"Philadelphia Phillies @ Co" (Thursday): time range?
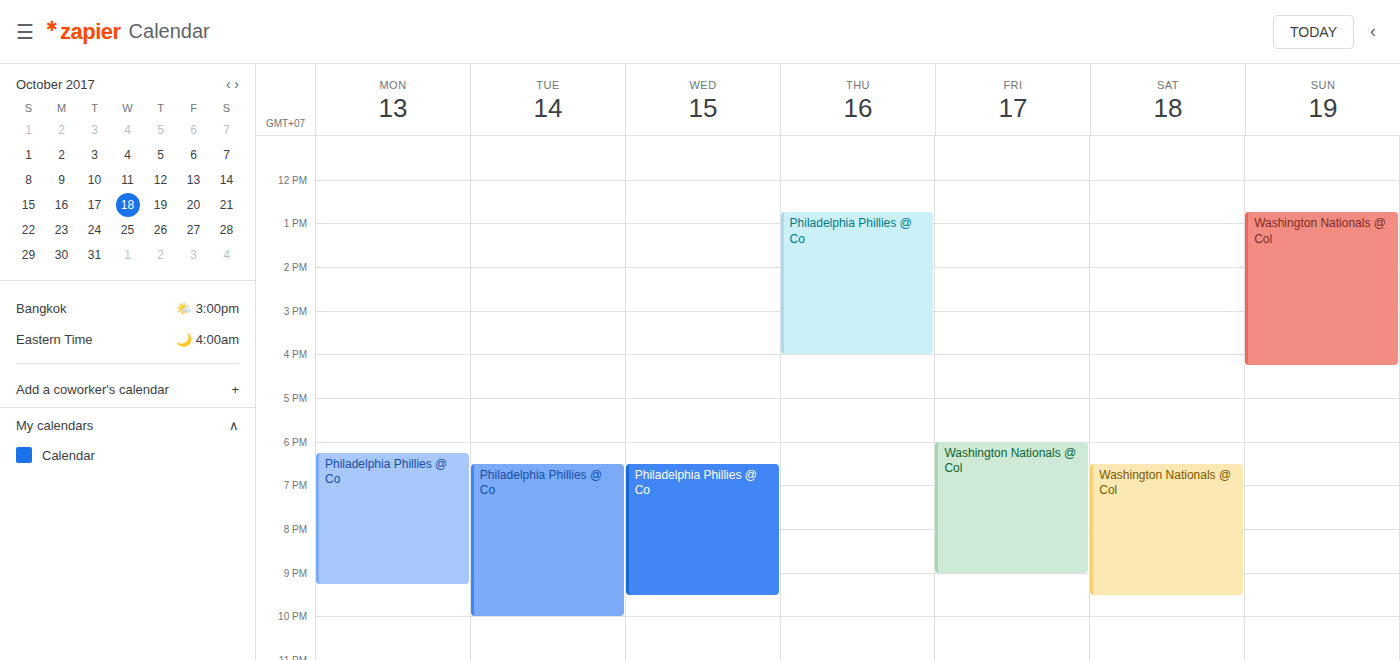
12:45 PM to 4:00 PM